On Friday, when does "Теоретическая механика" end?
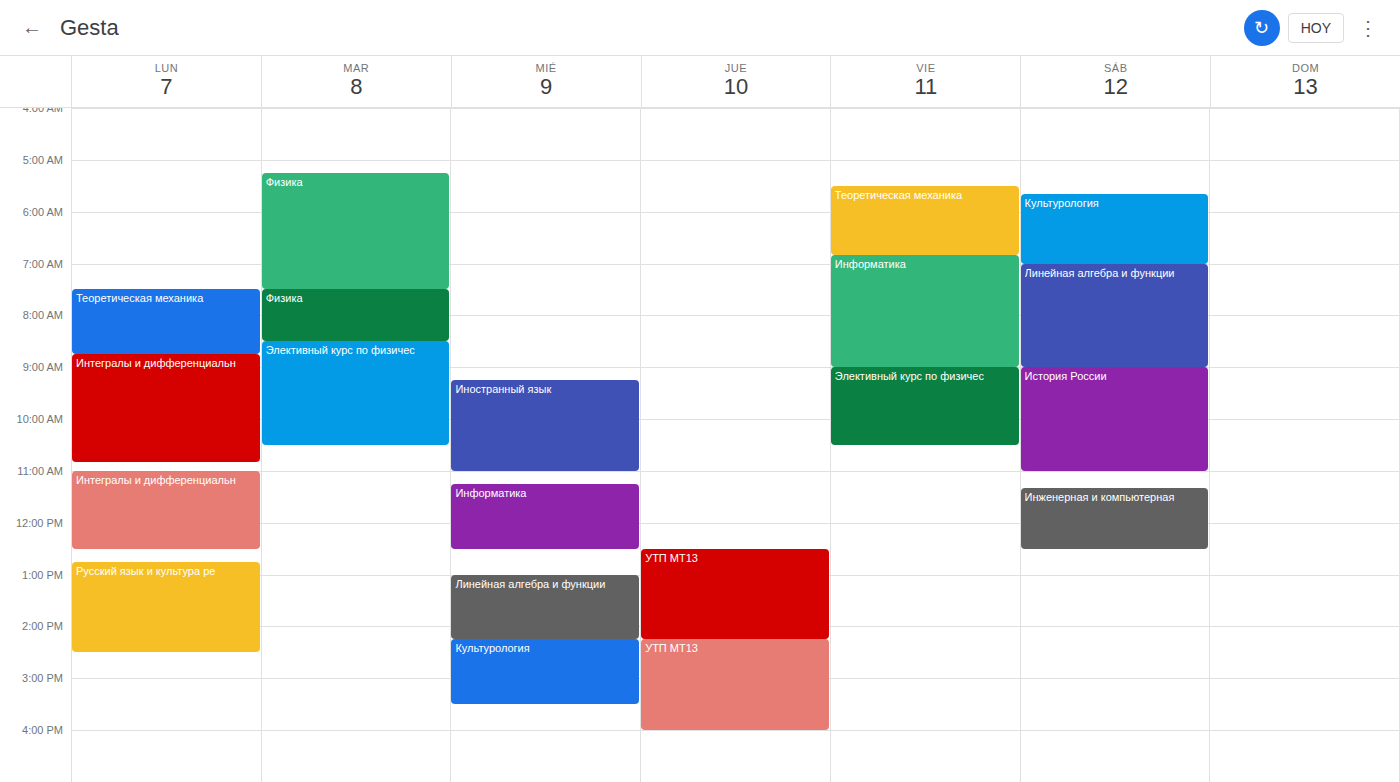
6:50 AM